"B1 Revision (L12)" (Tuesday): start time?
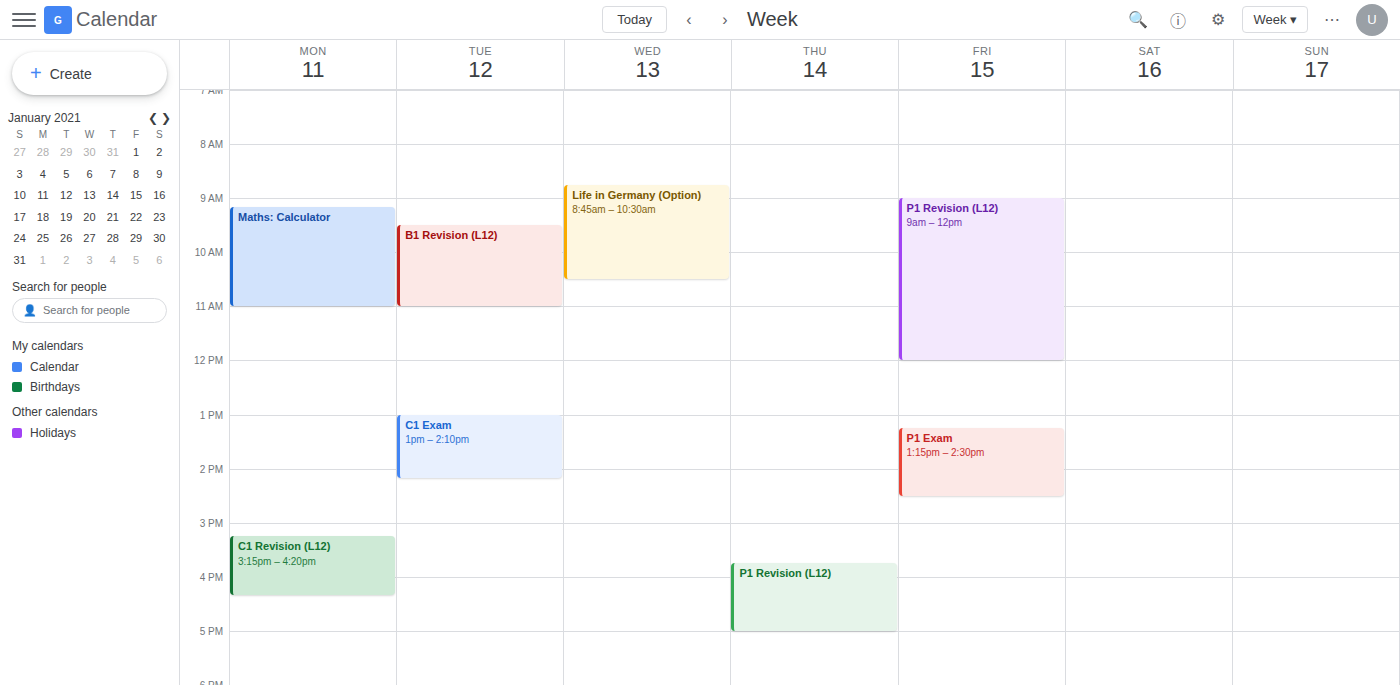
9:30 AM